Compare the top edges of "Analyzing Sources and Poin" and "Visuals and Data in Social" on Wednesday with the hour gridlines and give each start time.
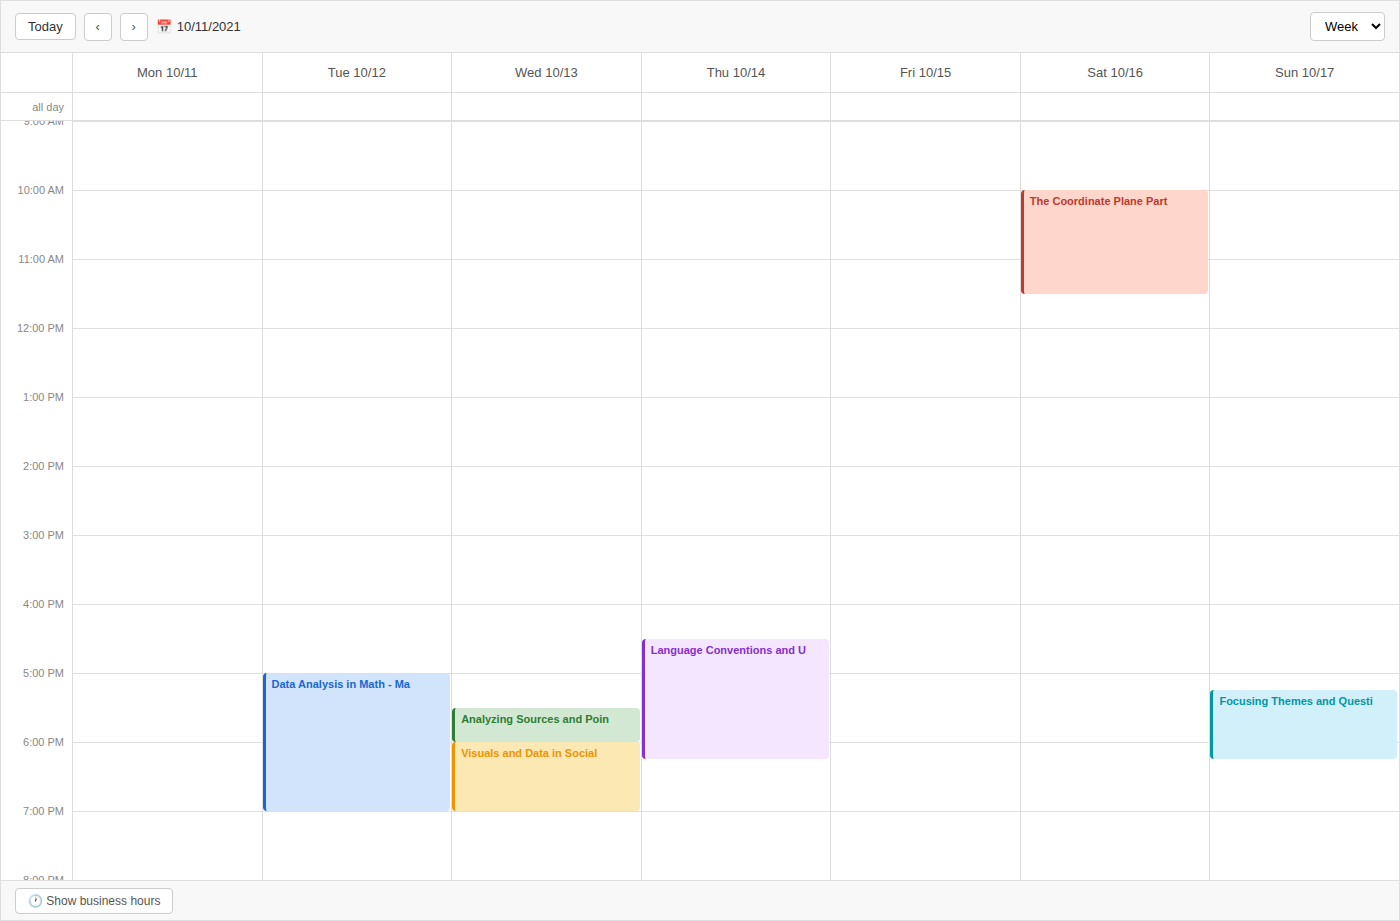
"Analyzing Sources and Poin": 5:30 PM, halfway between the 5 PM and 6 PM lines. "Visuals and Data in Social": 6:00 PM, exactly on the 6 PM line.